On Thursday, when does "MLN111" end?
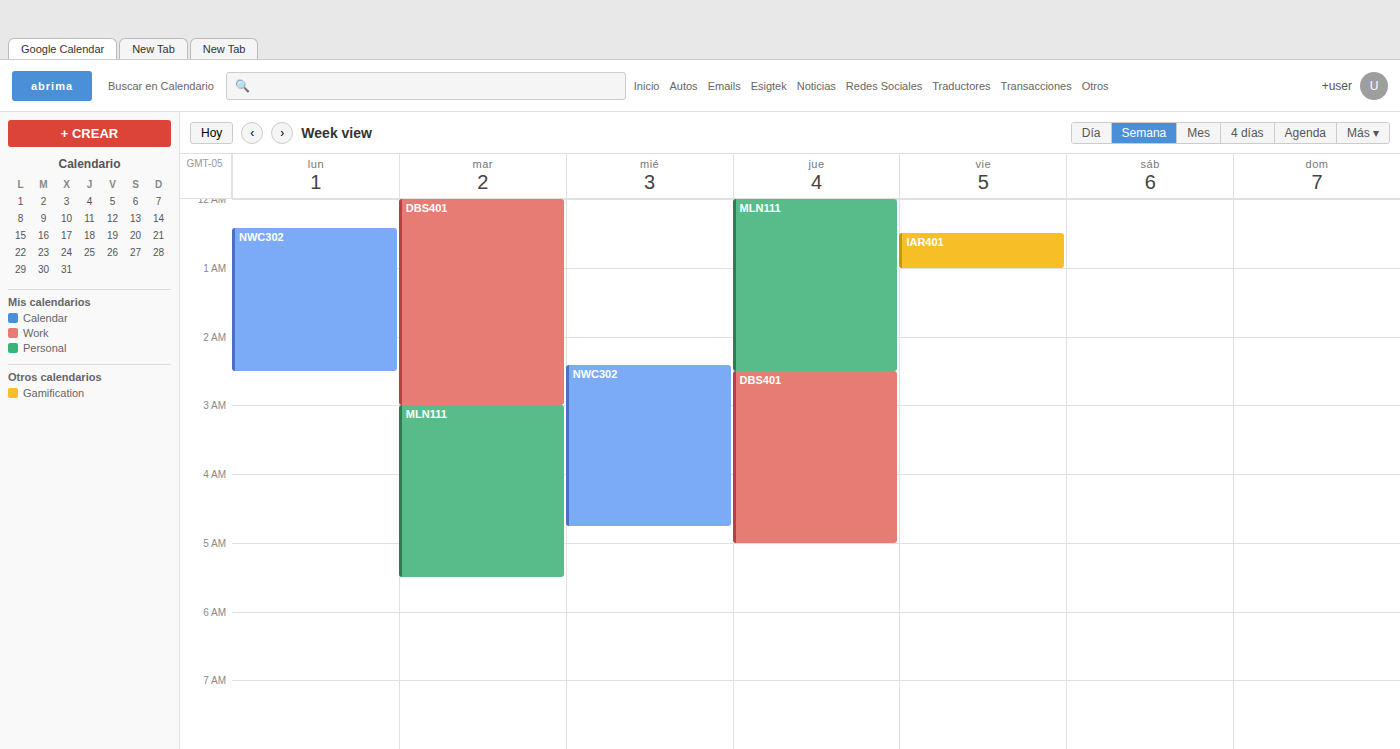
2:30 AM